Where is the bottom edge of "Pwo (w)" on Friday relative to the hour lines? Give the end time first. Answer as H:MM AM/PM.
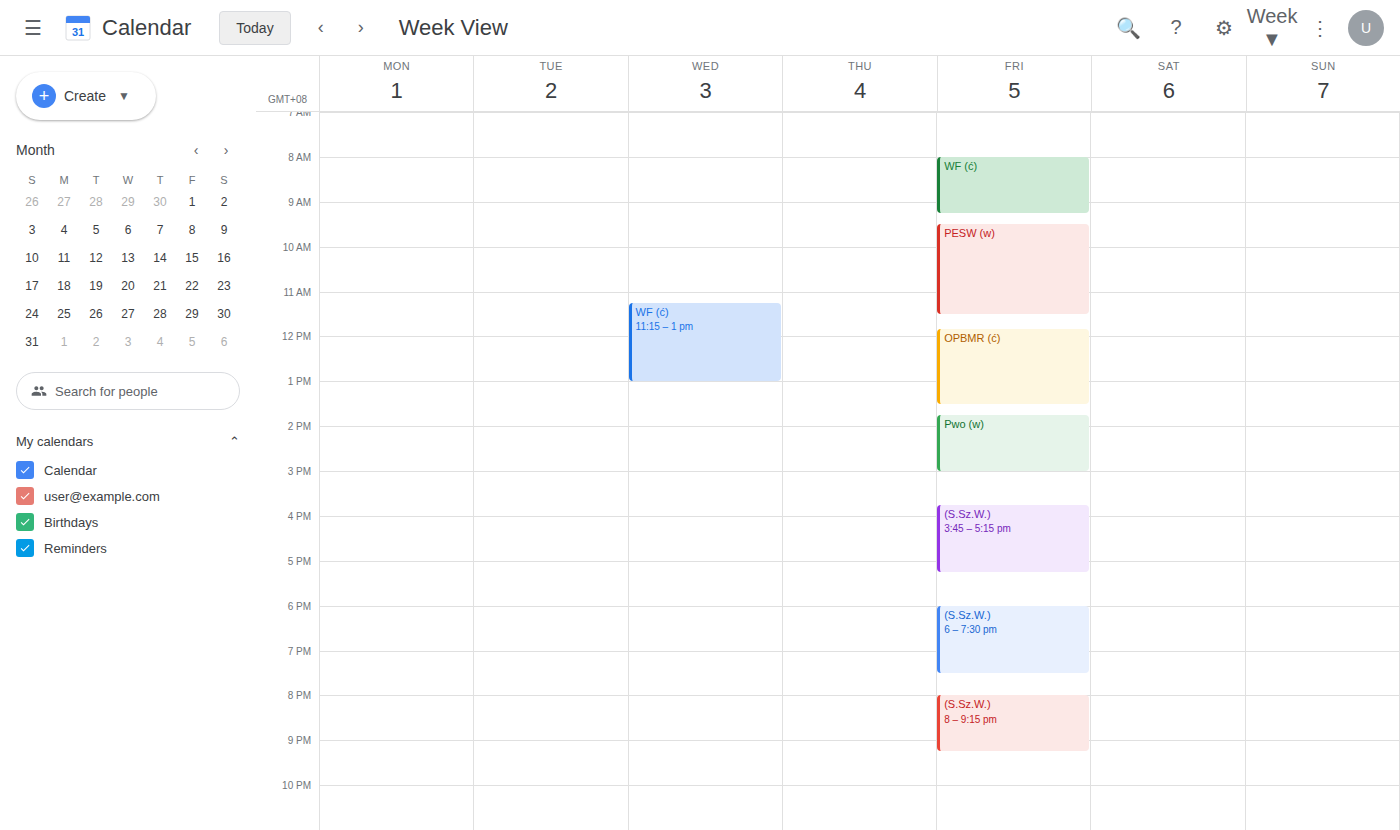
3:00 PM -- exactly on the 3 PM line.